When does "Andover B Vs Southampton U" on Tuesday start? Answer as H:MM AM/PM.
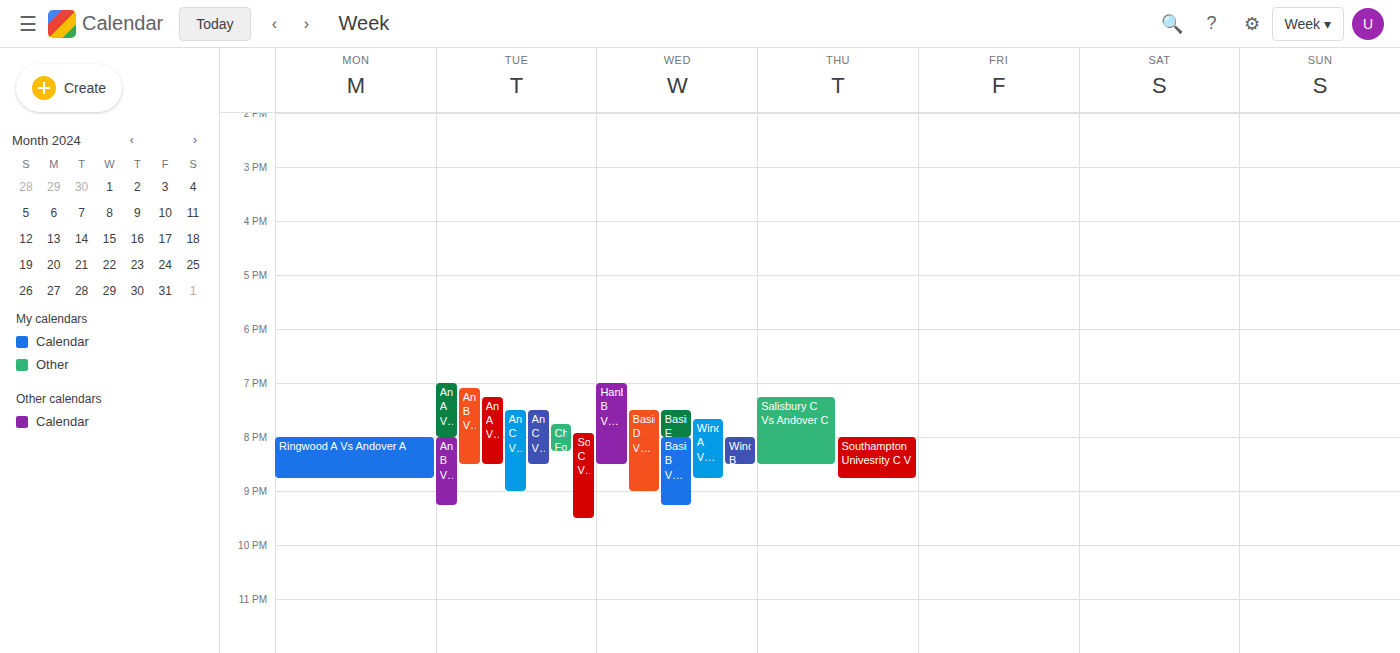
8:00 PM